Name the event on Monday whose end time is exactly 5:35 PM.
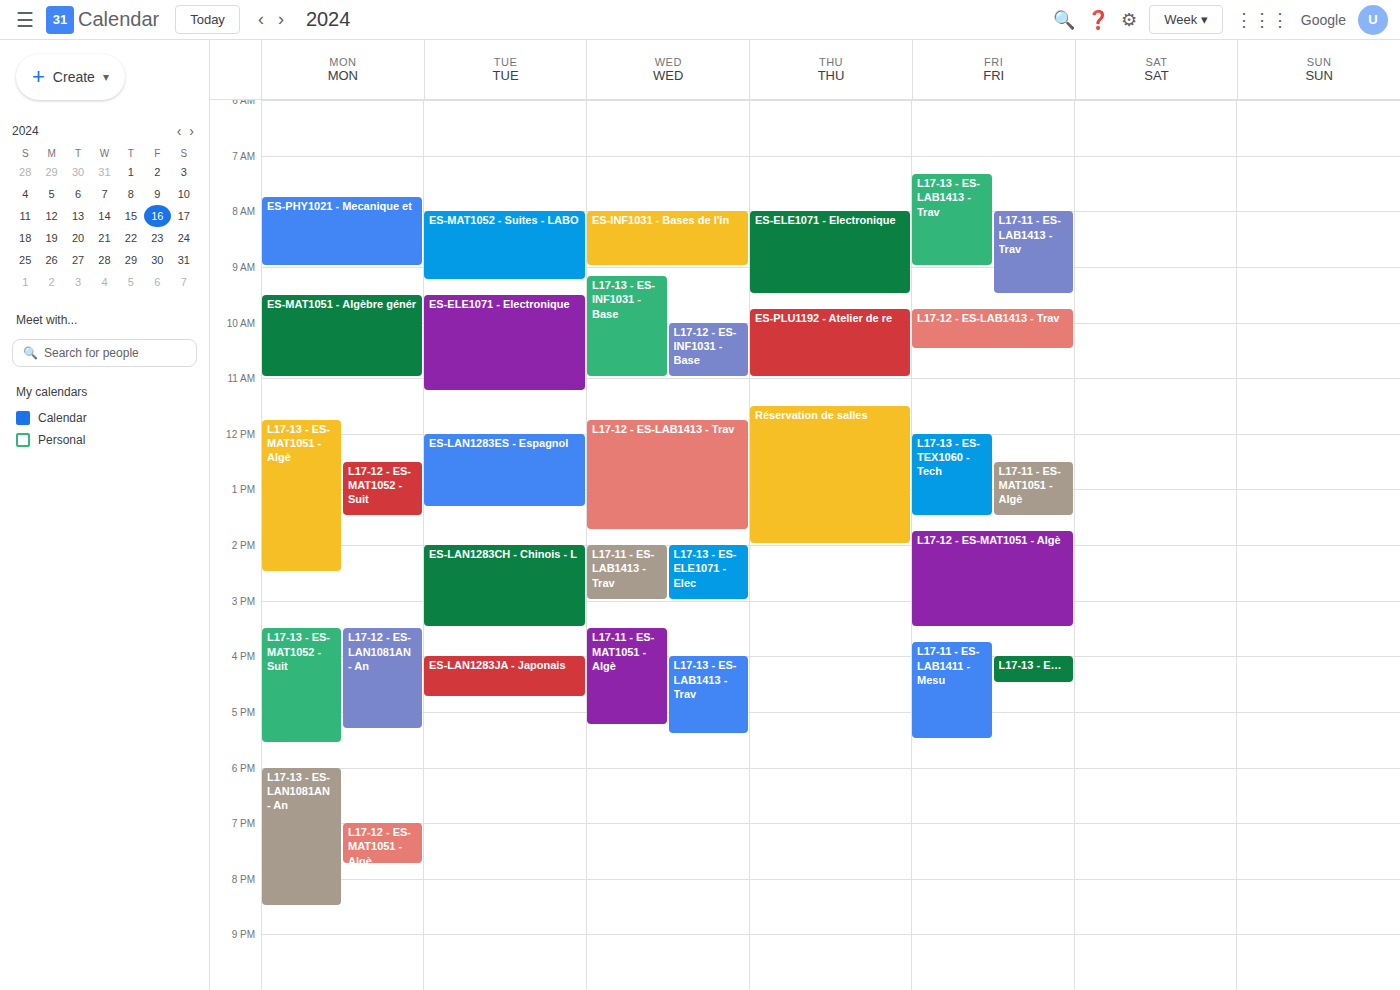
"L17-13 - ES-MAT1052 - Suit"